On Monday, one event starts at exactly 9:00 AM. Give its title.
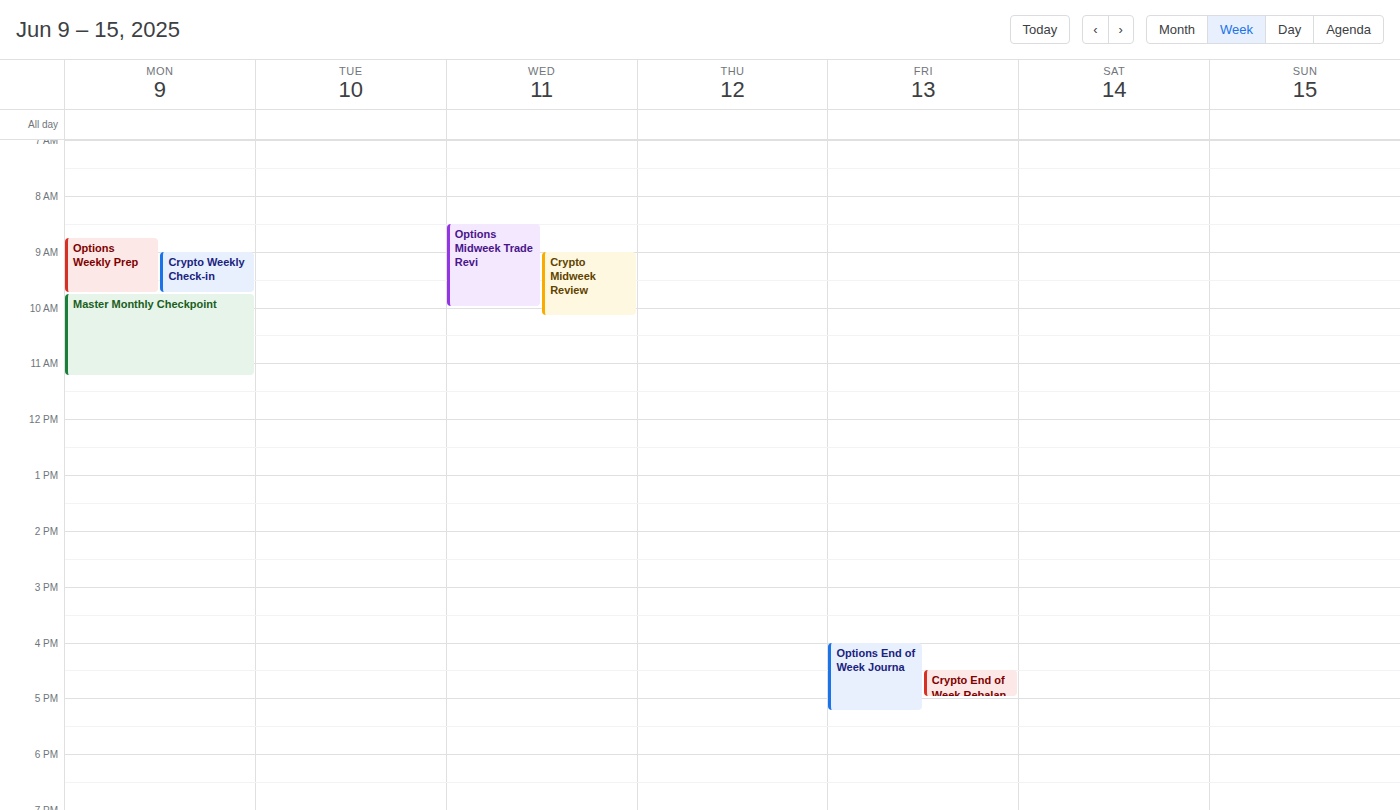
"Crypto Weekly Check-in"